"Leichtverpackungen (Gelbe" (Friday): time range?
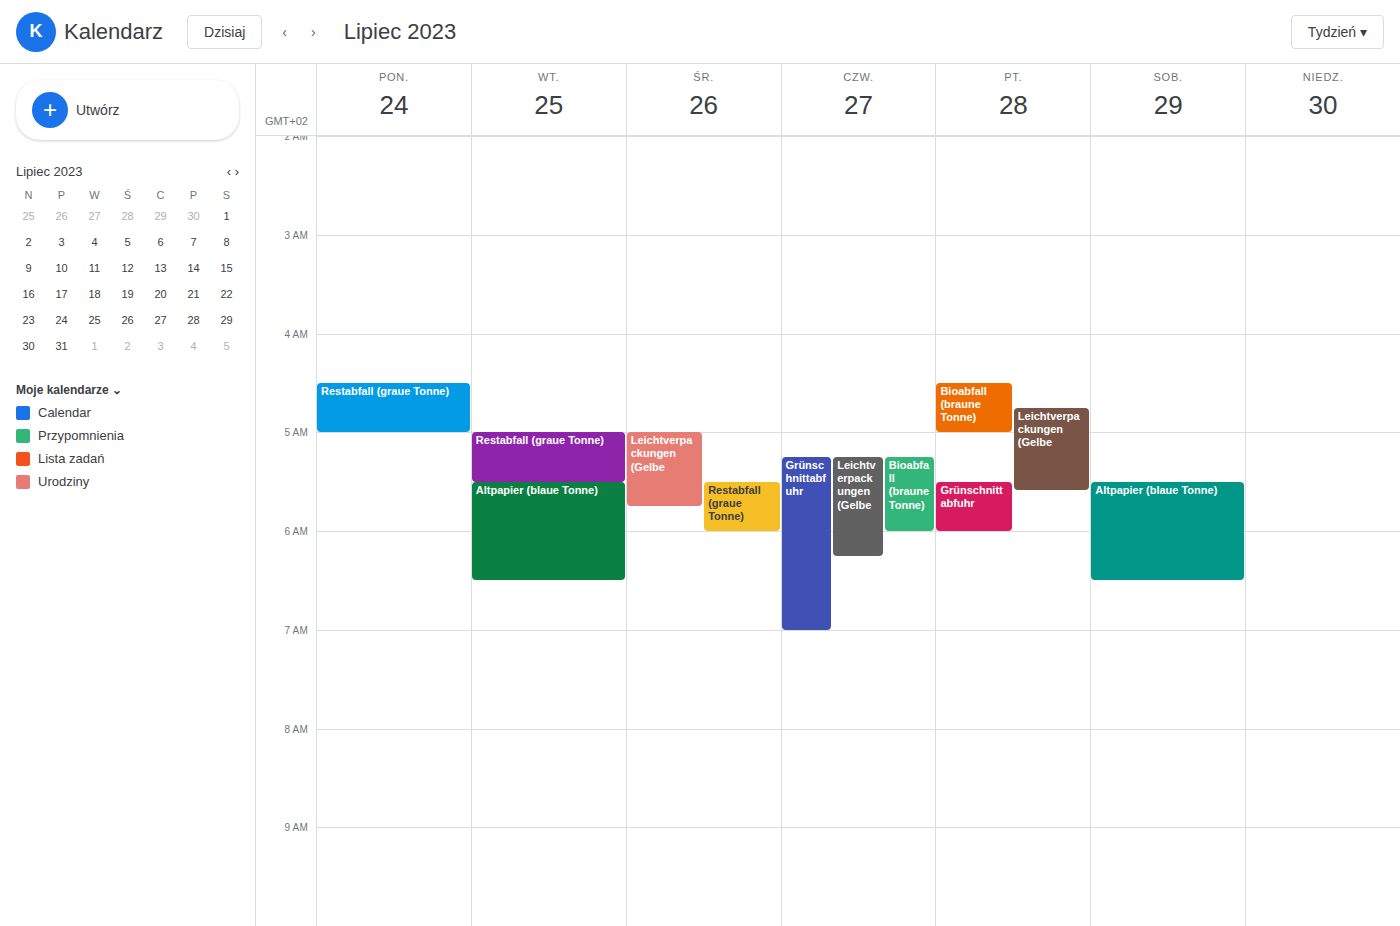
4:45 AM to 5:35 AM